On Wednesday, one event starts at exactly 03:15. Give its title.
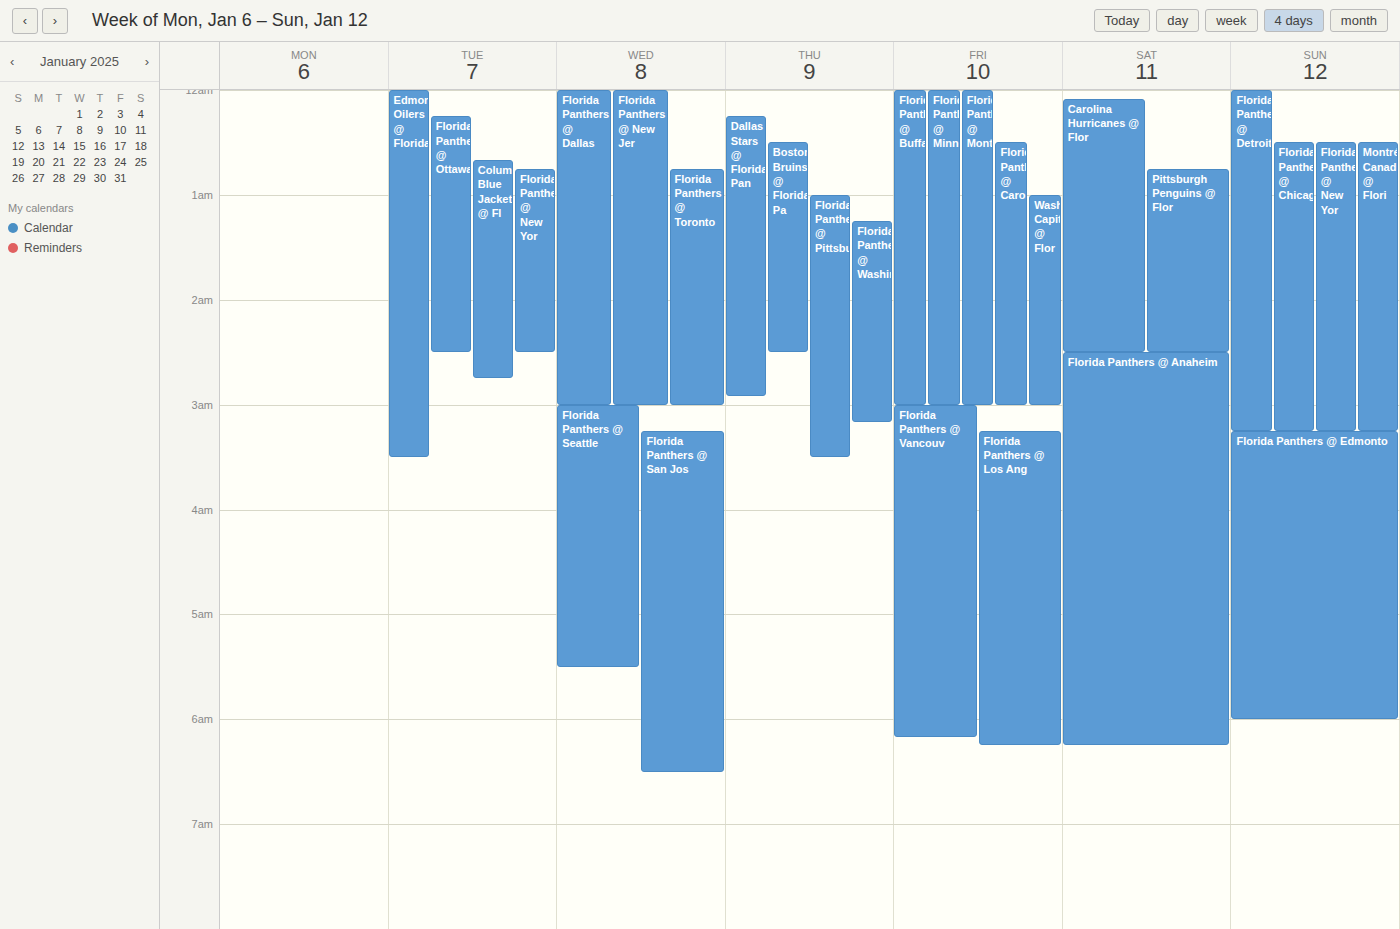
"Florida Panthers @ San Jos"